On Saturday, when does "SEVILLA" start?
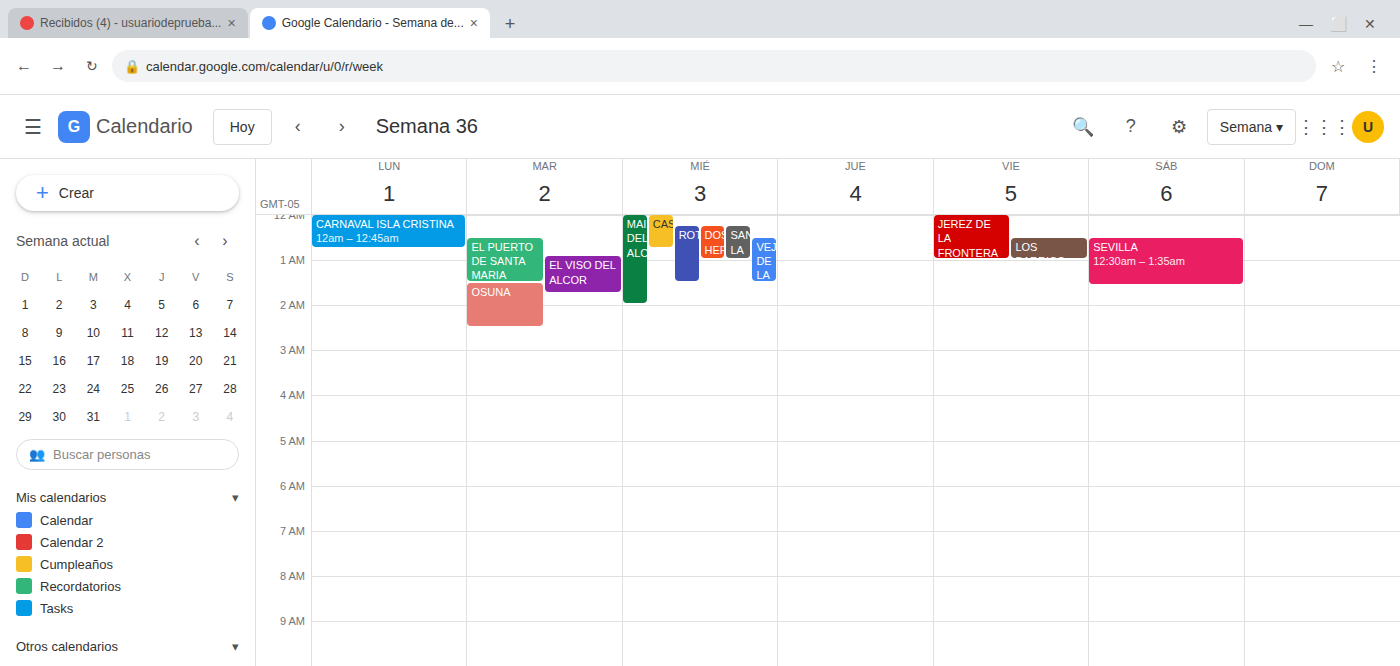
12:30 AM